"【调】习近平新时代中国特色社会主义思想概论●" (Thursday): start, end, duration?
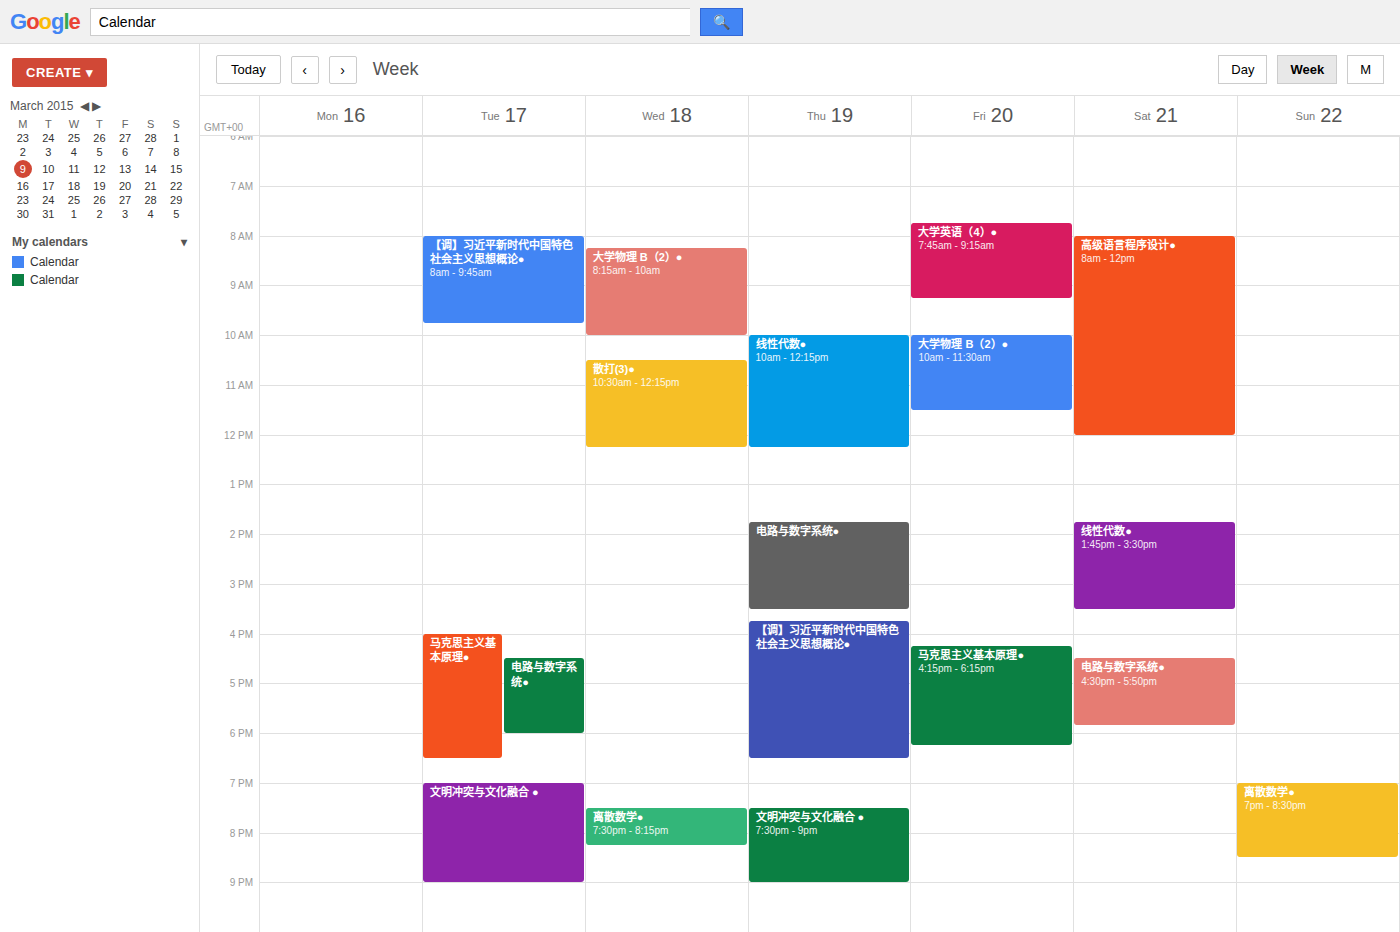
15:45 to 18:30, 2 hours 45 minutes